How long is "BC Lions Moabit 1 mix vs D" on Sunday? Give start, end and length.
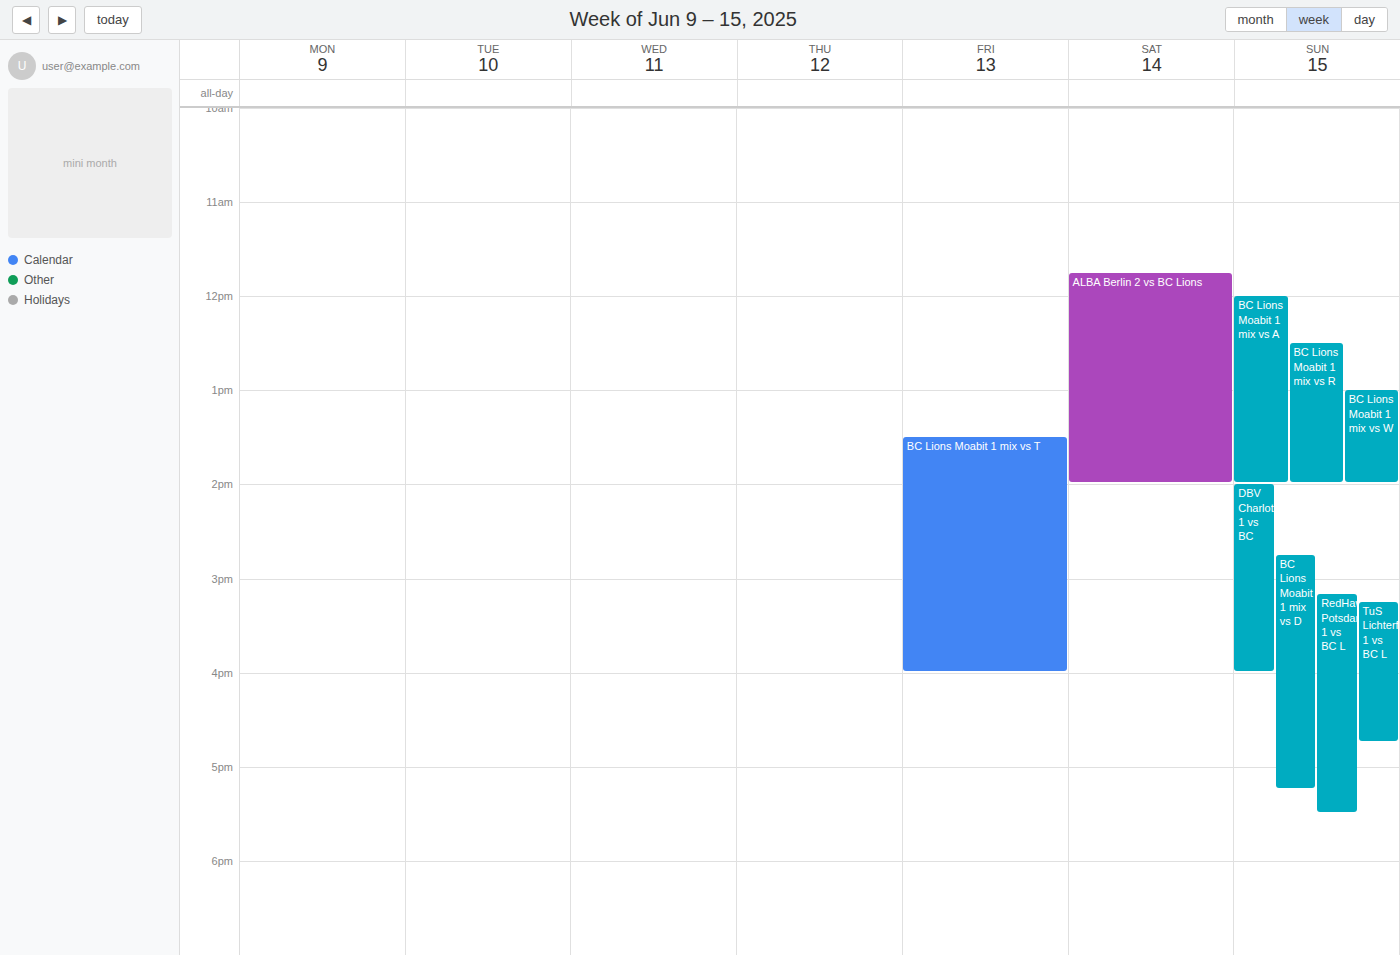
2:45 PM to 5:15 PM, 2 hours 30 minutes